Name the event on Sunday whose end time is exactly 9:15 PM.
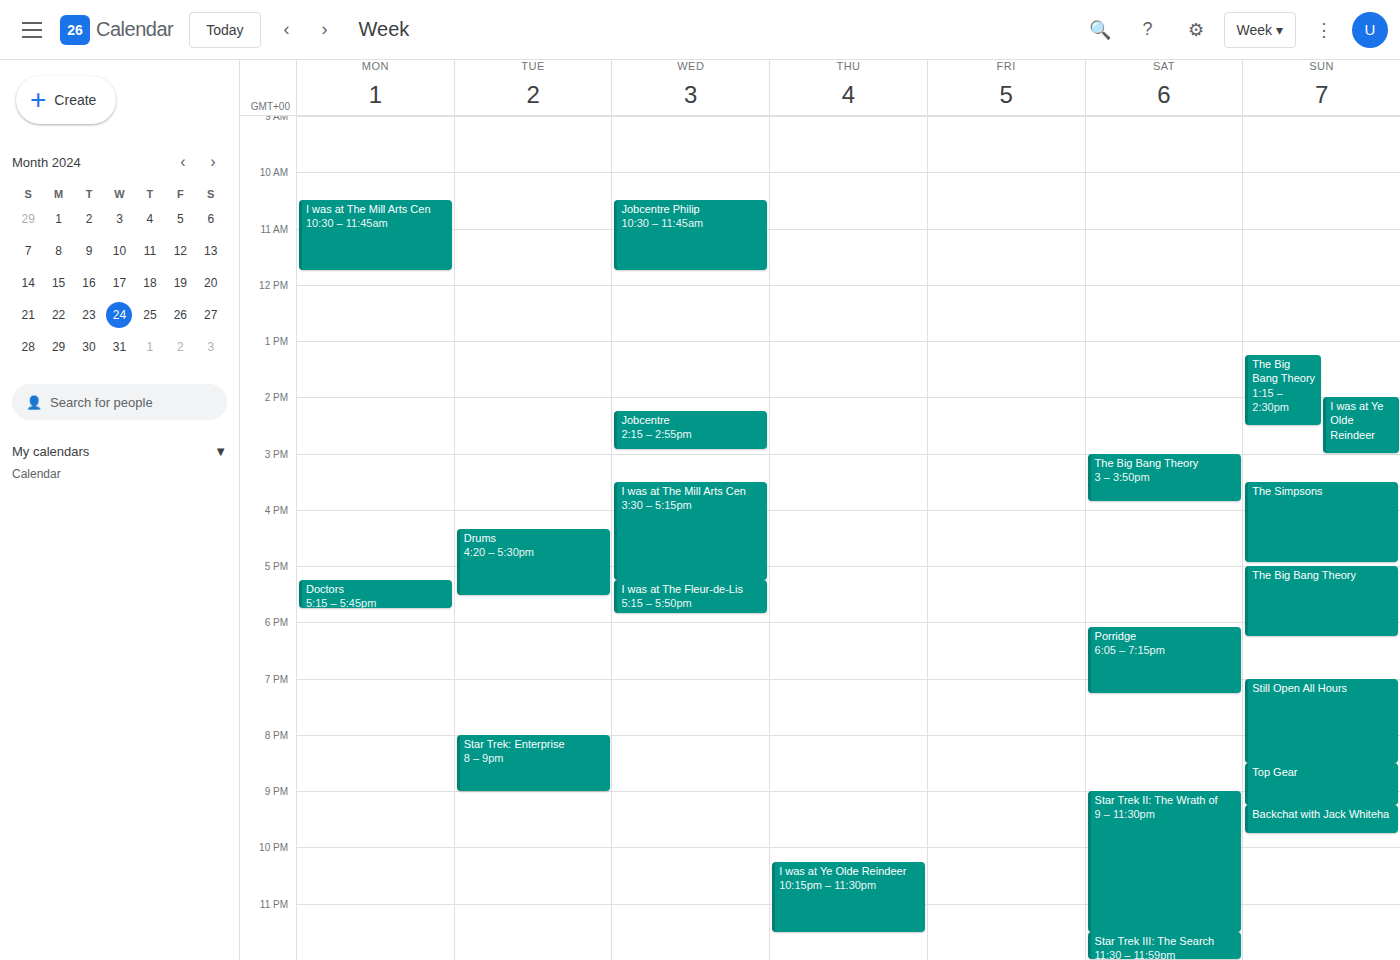
"Top Gear"